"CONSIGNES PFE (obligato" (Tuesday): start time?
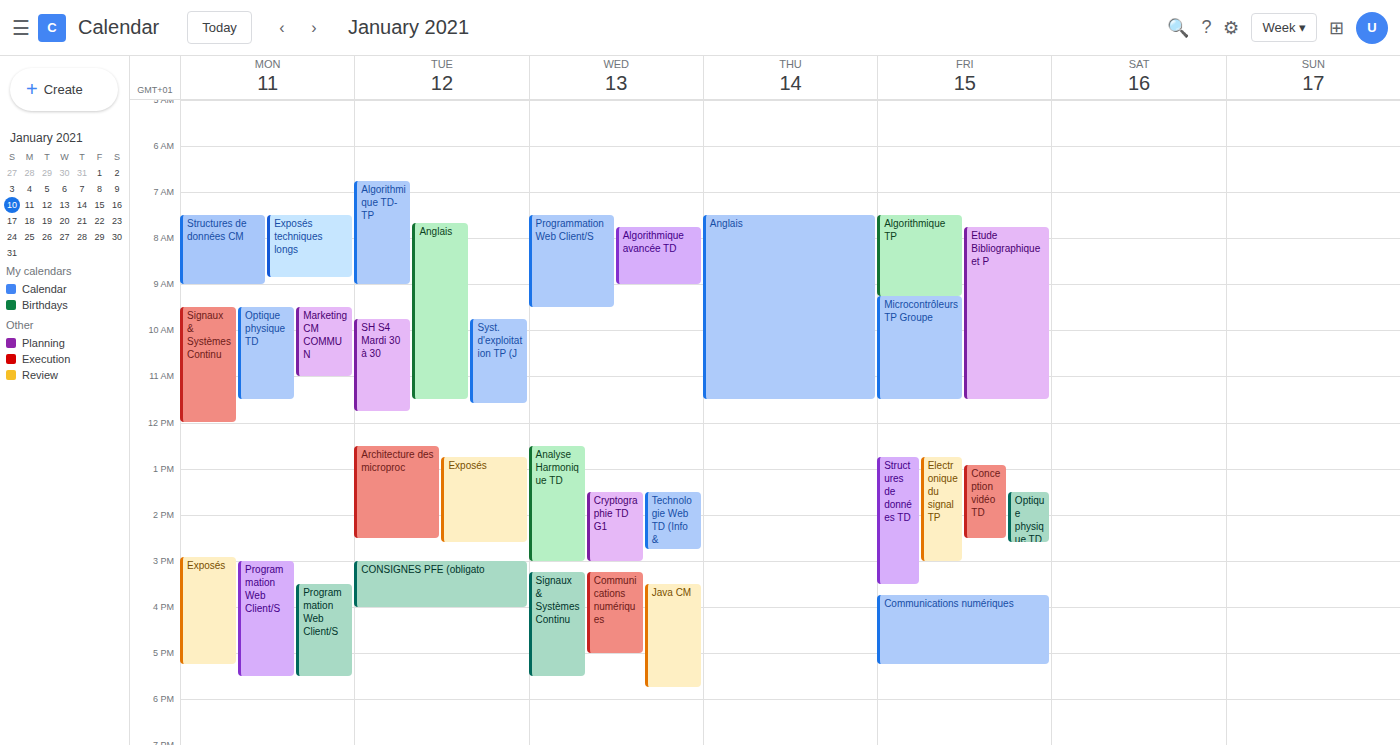
3:00 PM